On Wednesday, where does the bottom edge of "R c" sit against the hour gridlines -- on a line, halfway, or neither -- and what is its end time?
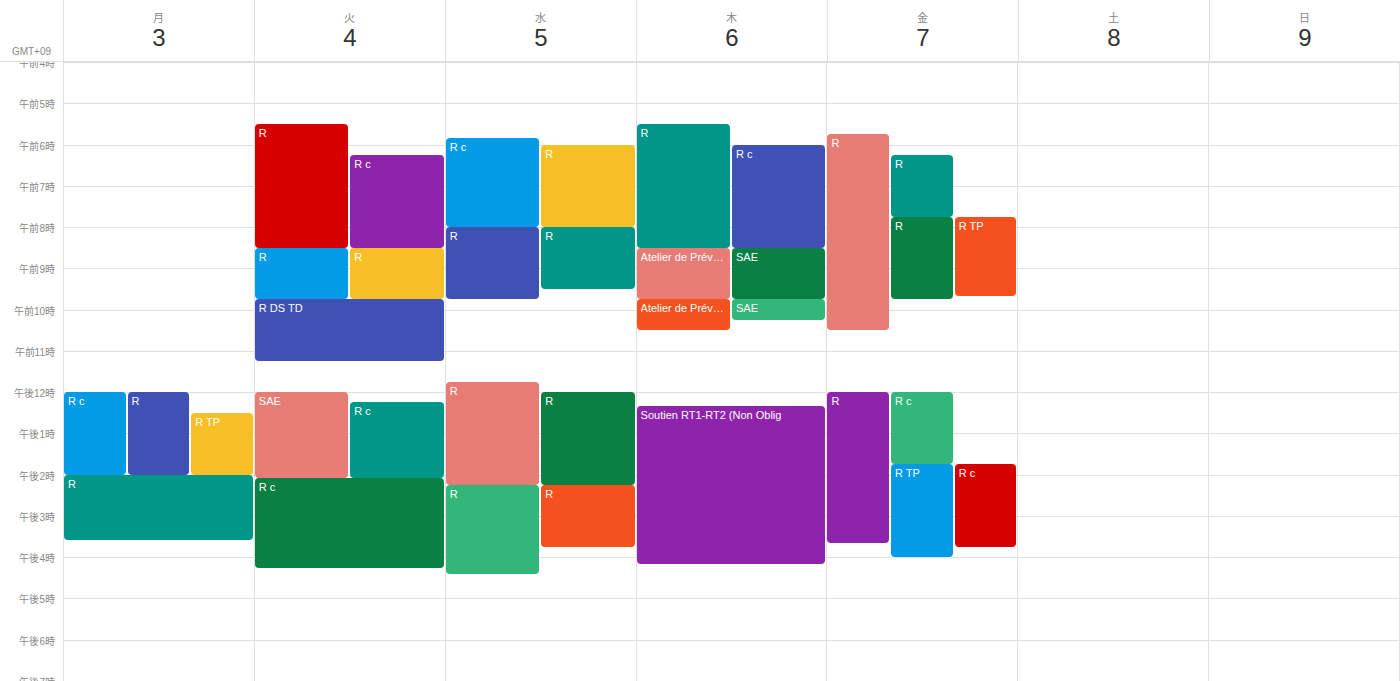
8:00 AM -- exactly on the 8 AM line.